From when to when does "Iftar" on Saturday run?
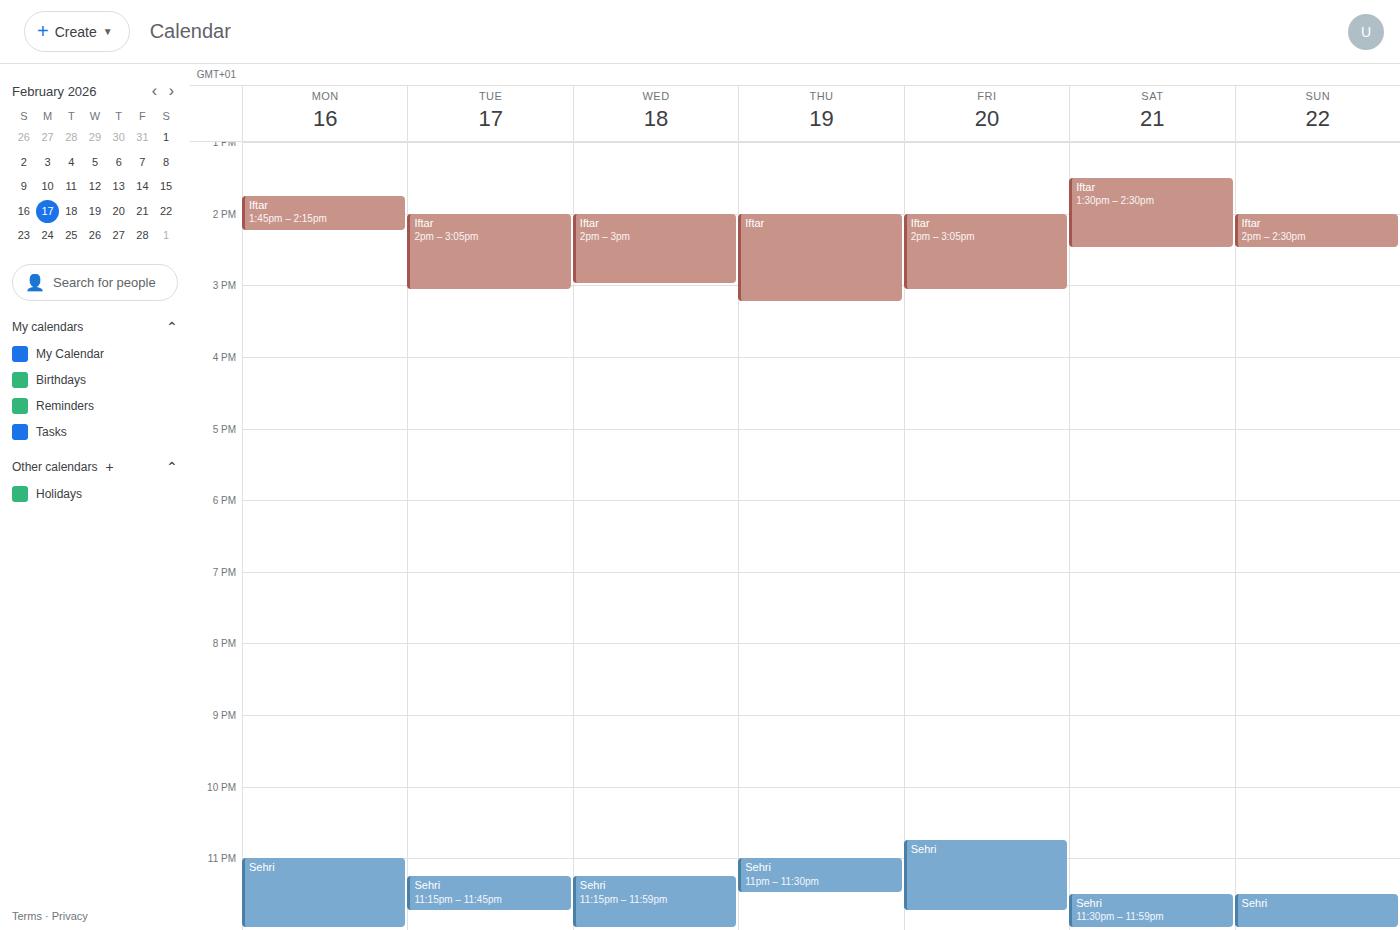
1:30 PM to 2:30 PM